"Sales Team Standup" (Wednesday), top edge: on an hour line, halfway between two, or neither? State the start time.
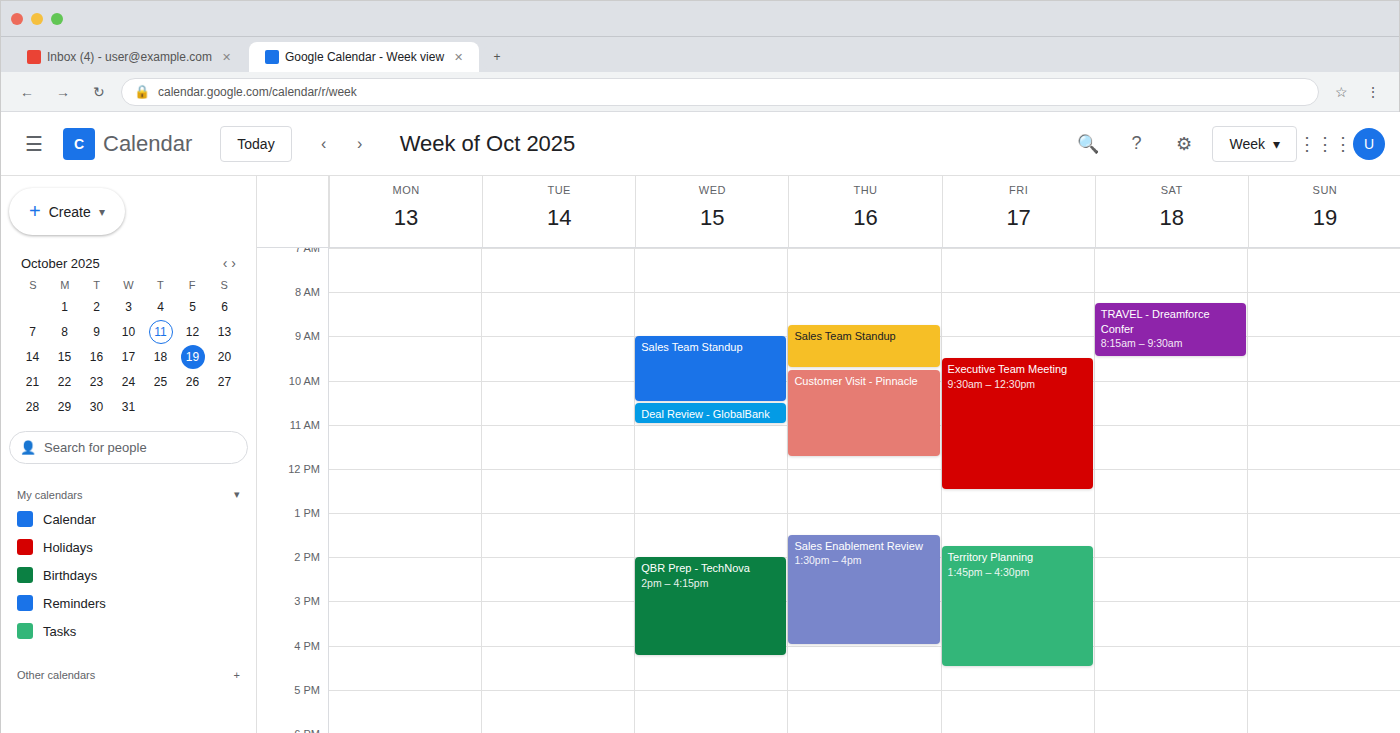
9:00 AM -- exactly on the 9 AM line.